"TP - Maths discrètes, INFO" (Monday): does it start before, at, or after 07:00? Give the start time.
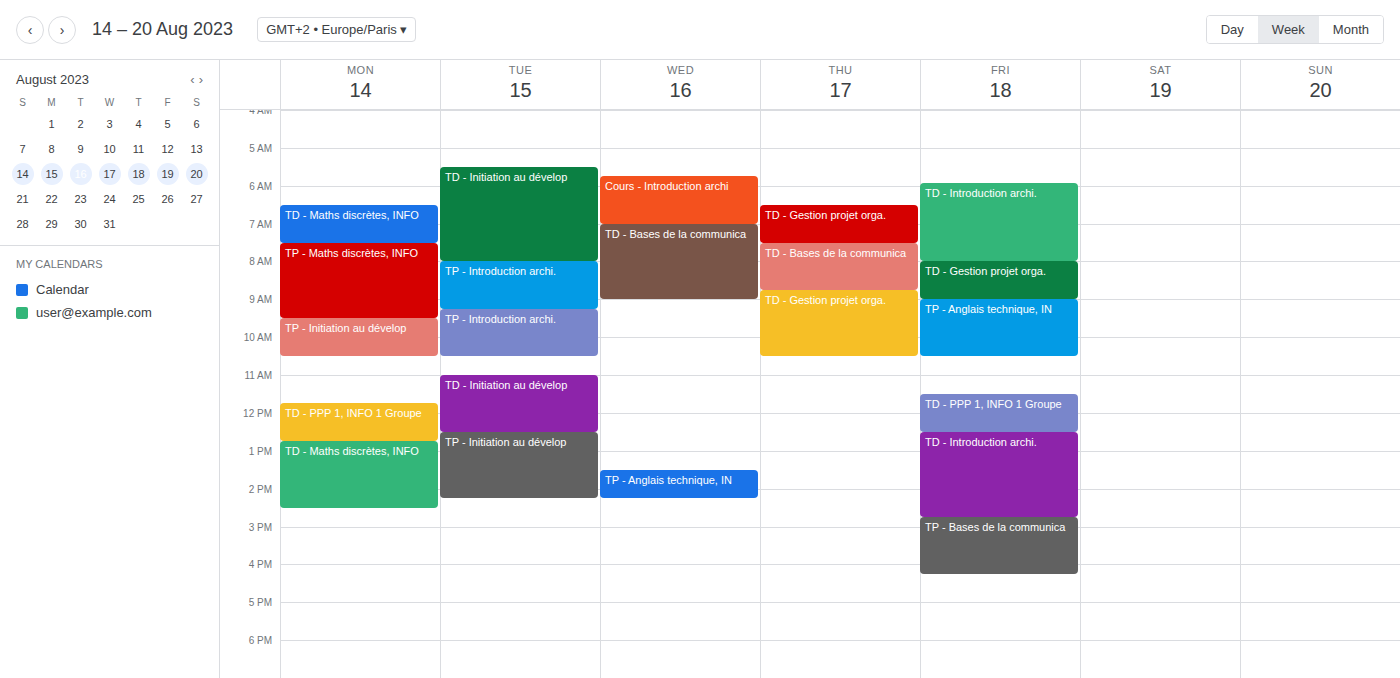
07:30 -- after 07:00, 30 minutes below the 07:00 line.